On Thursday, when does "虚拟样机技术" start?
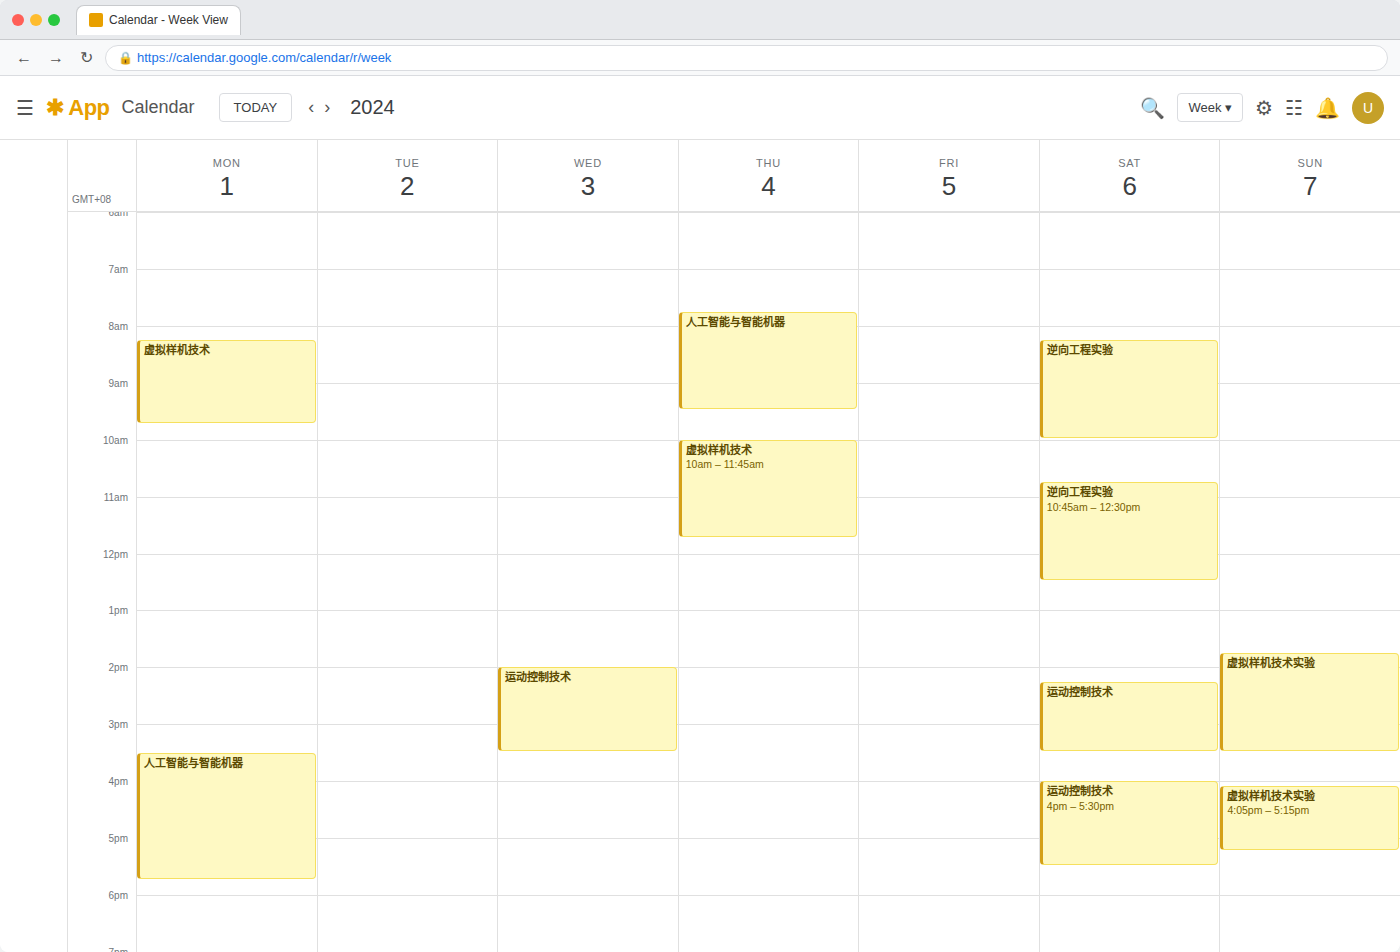
10:00 AM